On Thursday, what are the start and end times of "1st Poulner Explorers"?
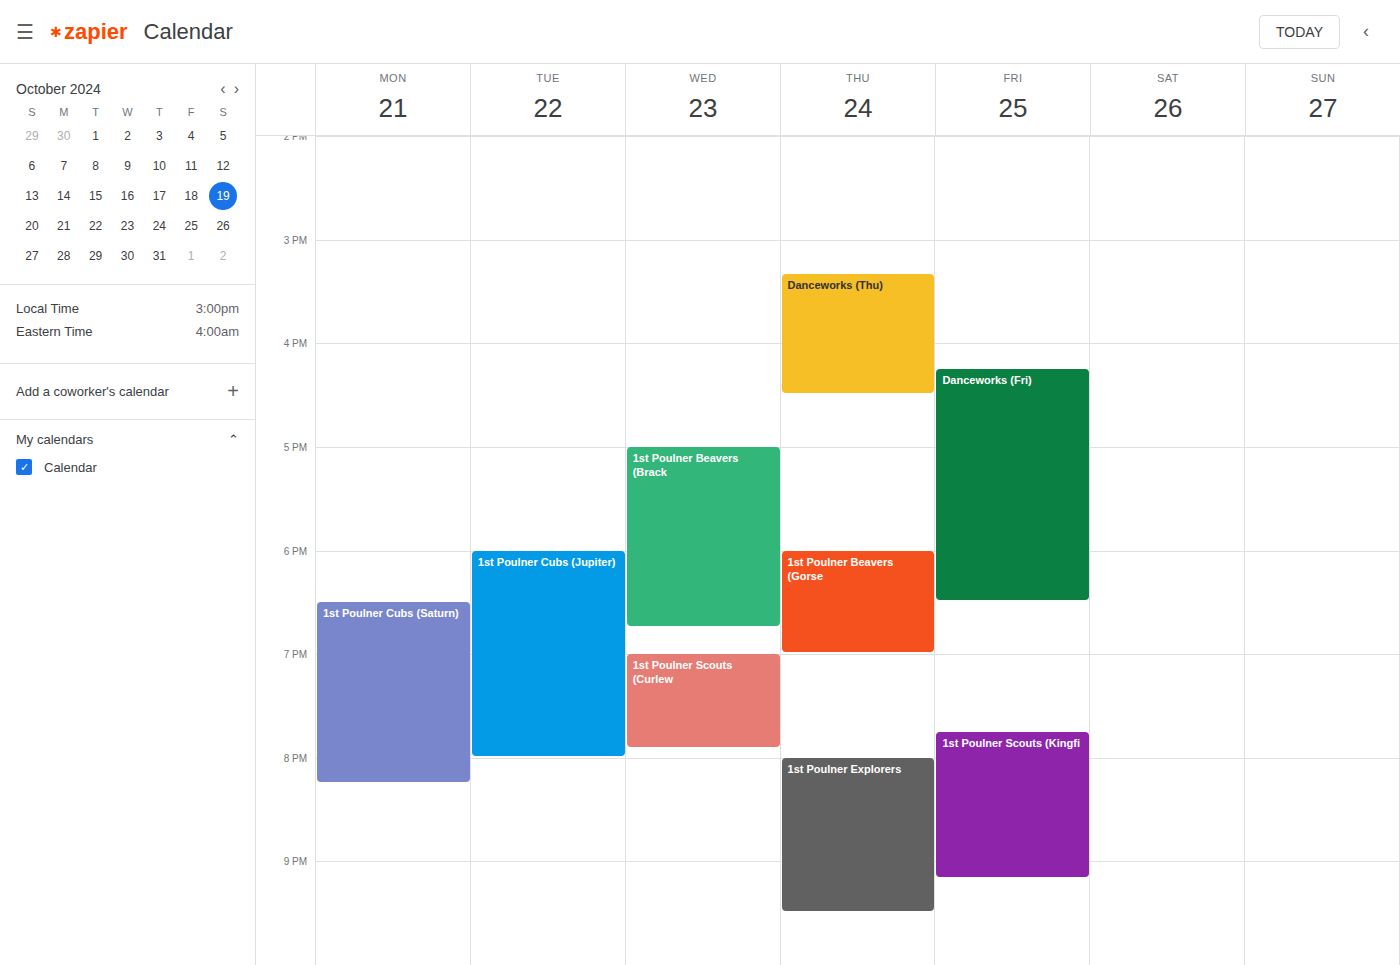
8:00 PM to 9:30 PM